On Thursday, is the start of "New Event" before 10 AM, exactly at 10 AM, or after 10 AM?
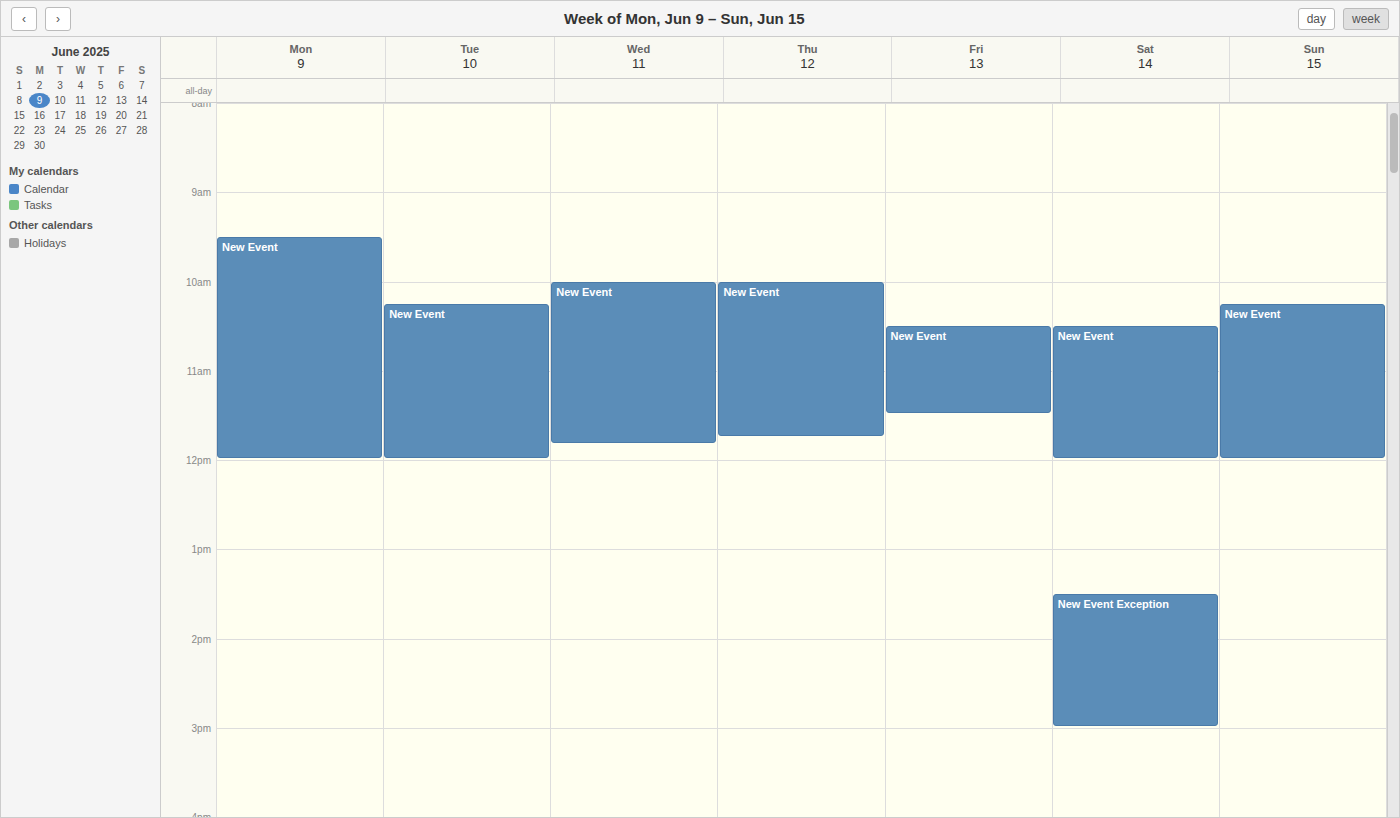
10:00 AM -- exactly at 10 AM, on the 10 AM line.